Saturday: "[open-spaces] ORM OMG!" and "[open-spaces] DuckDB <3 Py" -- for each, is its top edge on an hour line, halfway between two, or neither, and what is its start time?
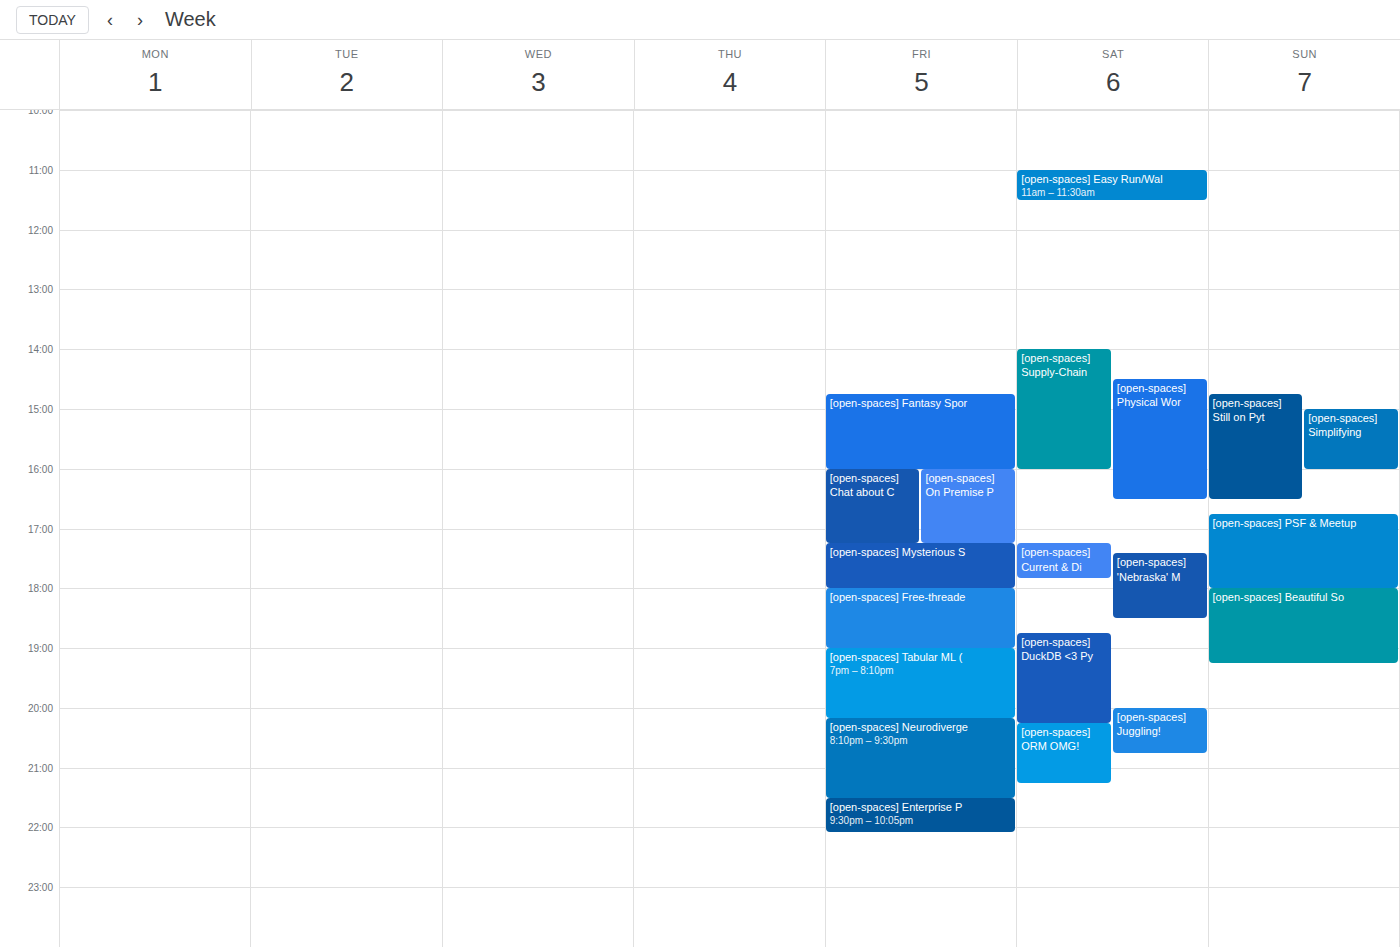
"[open-spaces] ORM OMG!": 8:15 PM, neither: a quarter of the way from the 8 PM line to the 9 PM line. "[open-spaces] DuckDB <3 Py": 6:45 PM, neither: three quarters of the way from the 6 PM line to the 7 PM line.